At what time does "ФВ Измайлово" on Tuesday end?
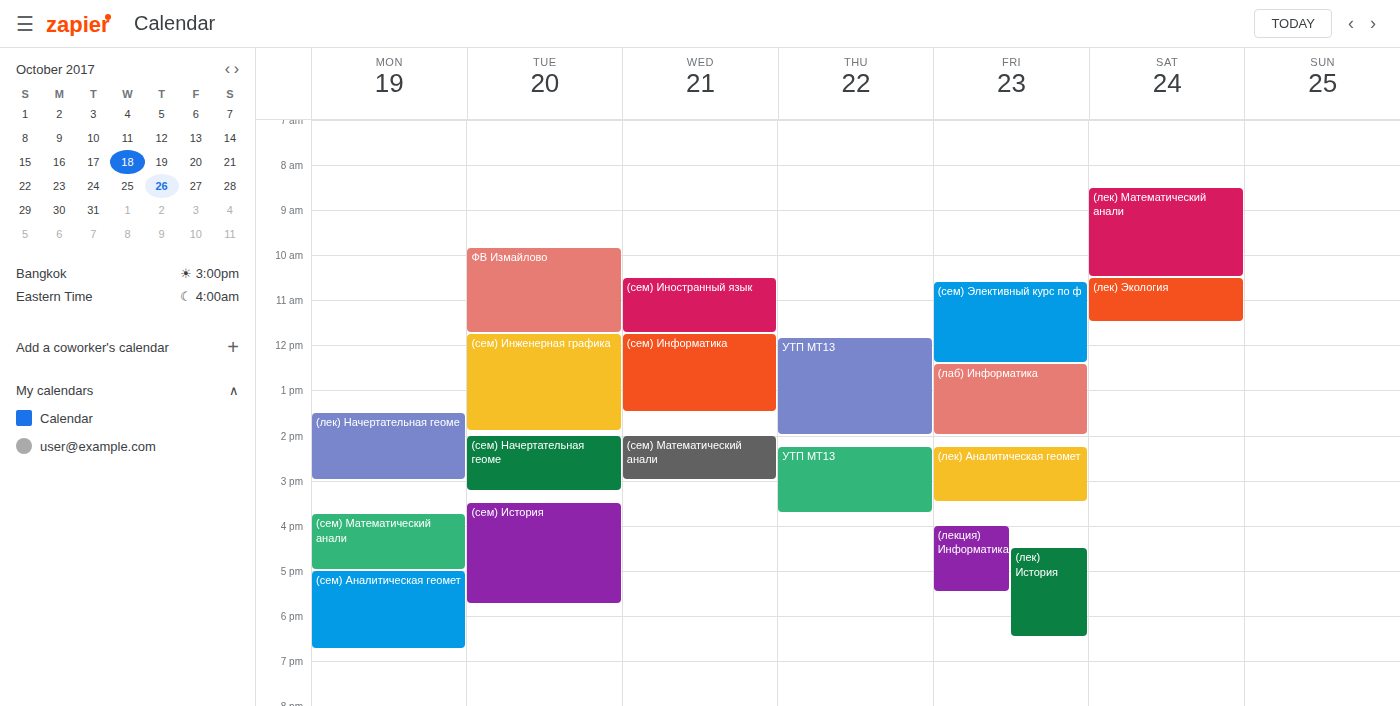
11:45 AM